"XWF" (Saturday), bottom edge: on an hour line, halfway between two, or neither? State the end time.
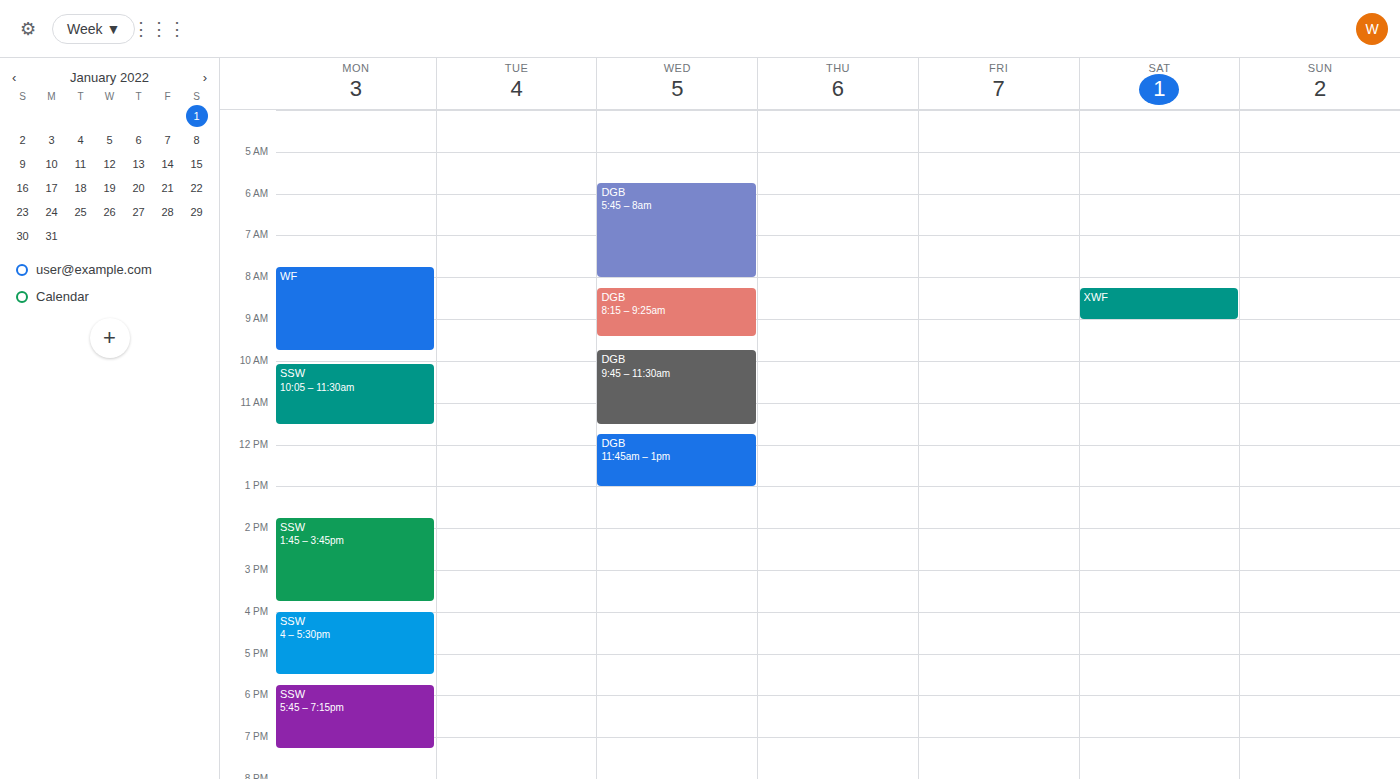
9:00 AM -- exactly on the 9 AM line.